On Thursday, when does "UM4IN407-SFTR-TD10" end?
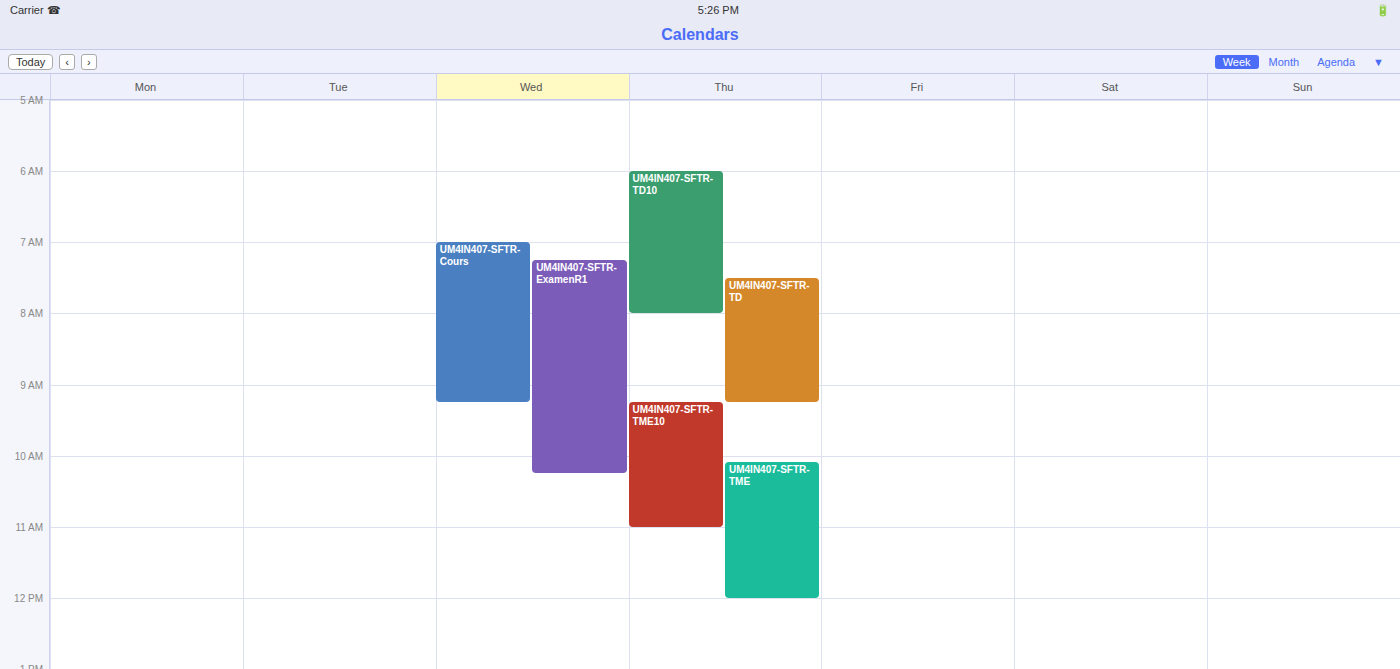
08:00